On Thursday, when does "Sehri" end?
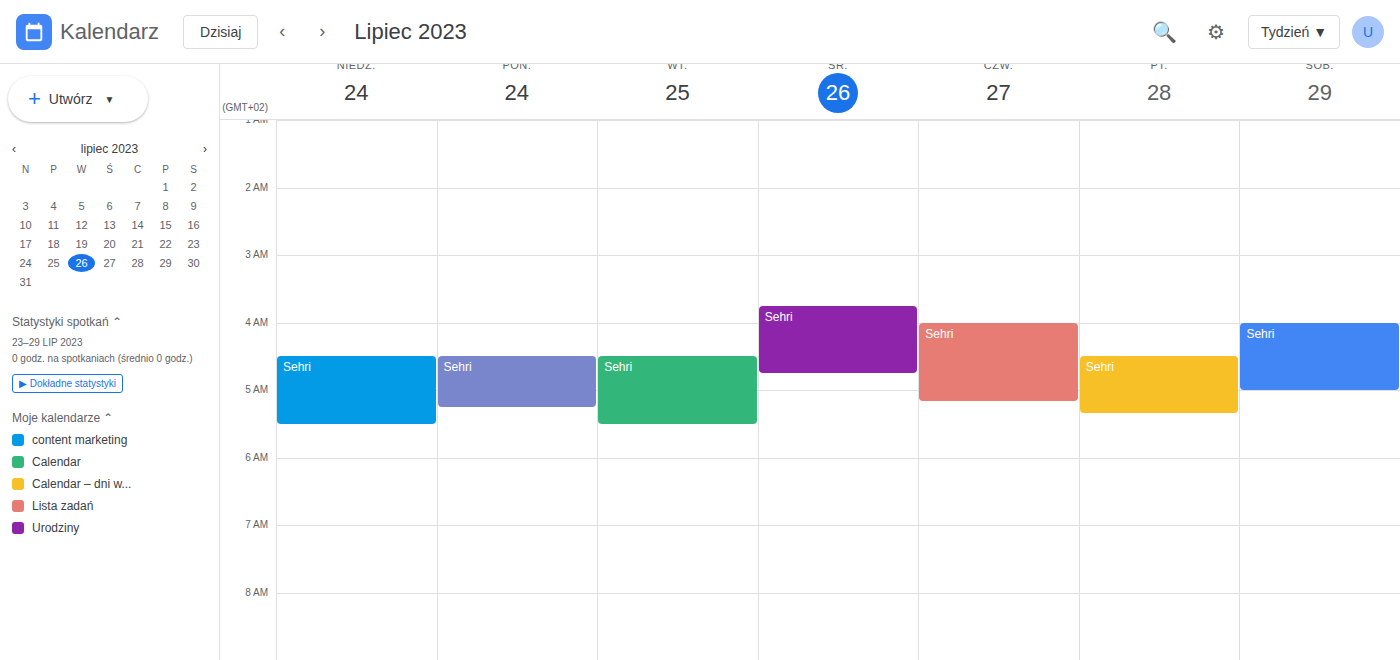
05:10